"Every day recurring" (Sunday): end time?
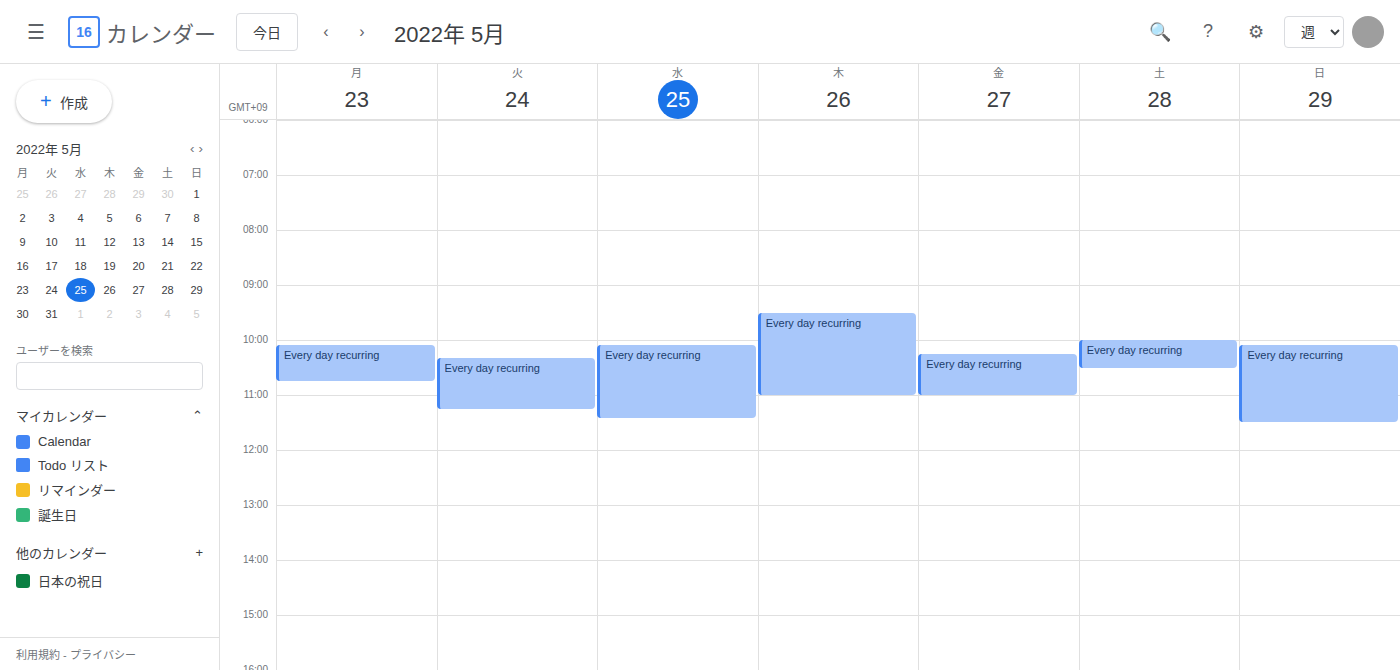
11:30 AM